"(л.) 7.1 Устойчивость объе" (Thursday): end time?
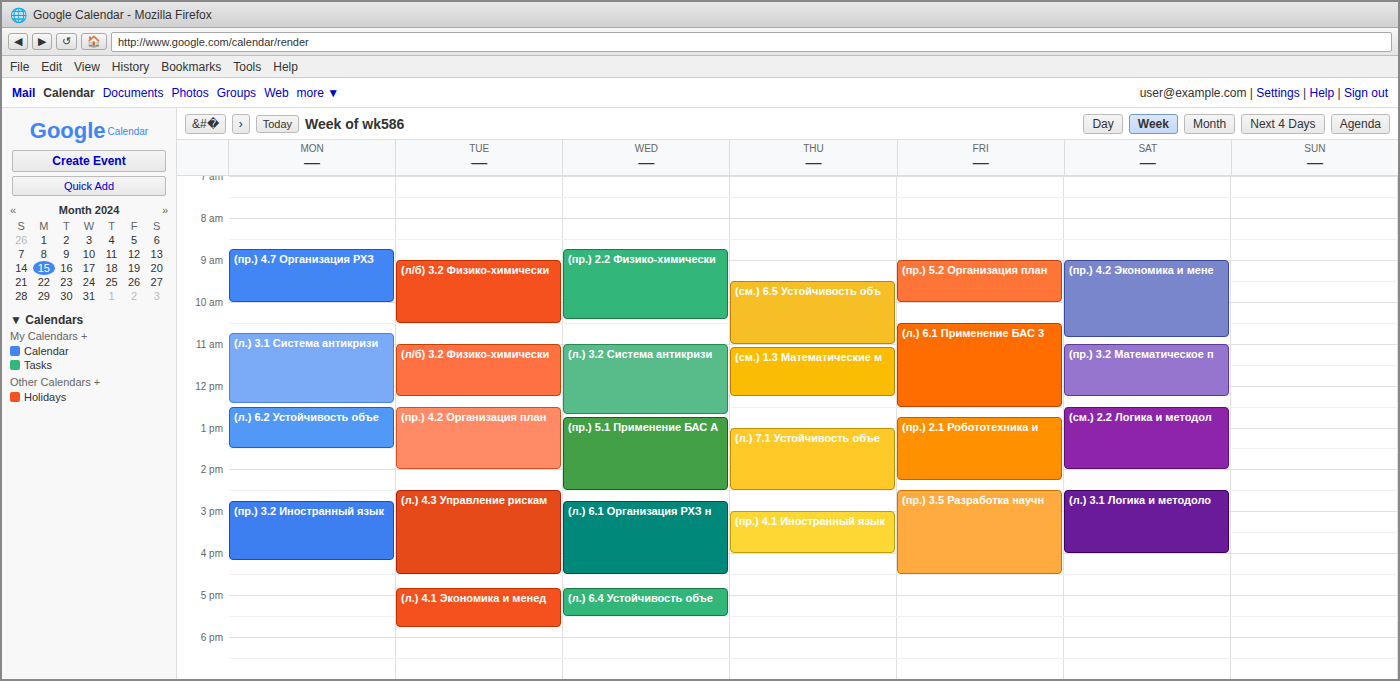
14:30